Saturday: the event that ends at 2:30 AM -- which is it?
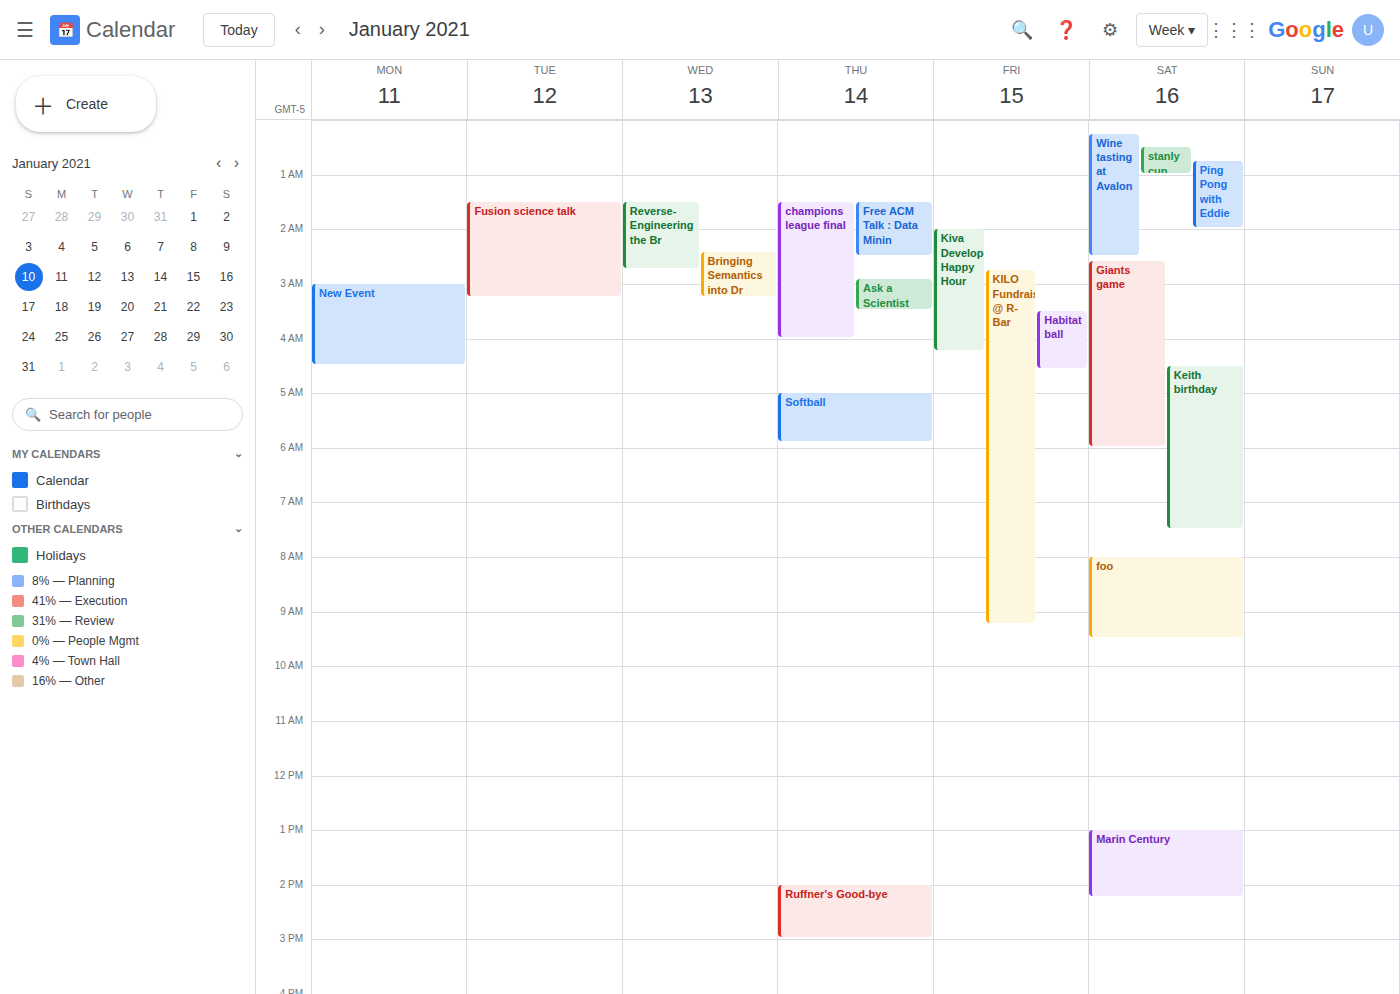
"Wine tasting at Avalon"